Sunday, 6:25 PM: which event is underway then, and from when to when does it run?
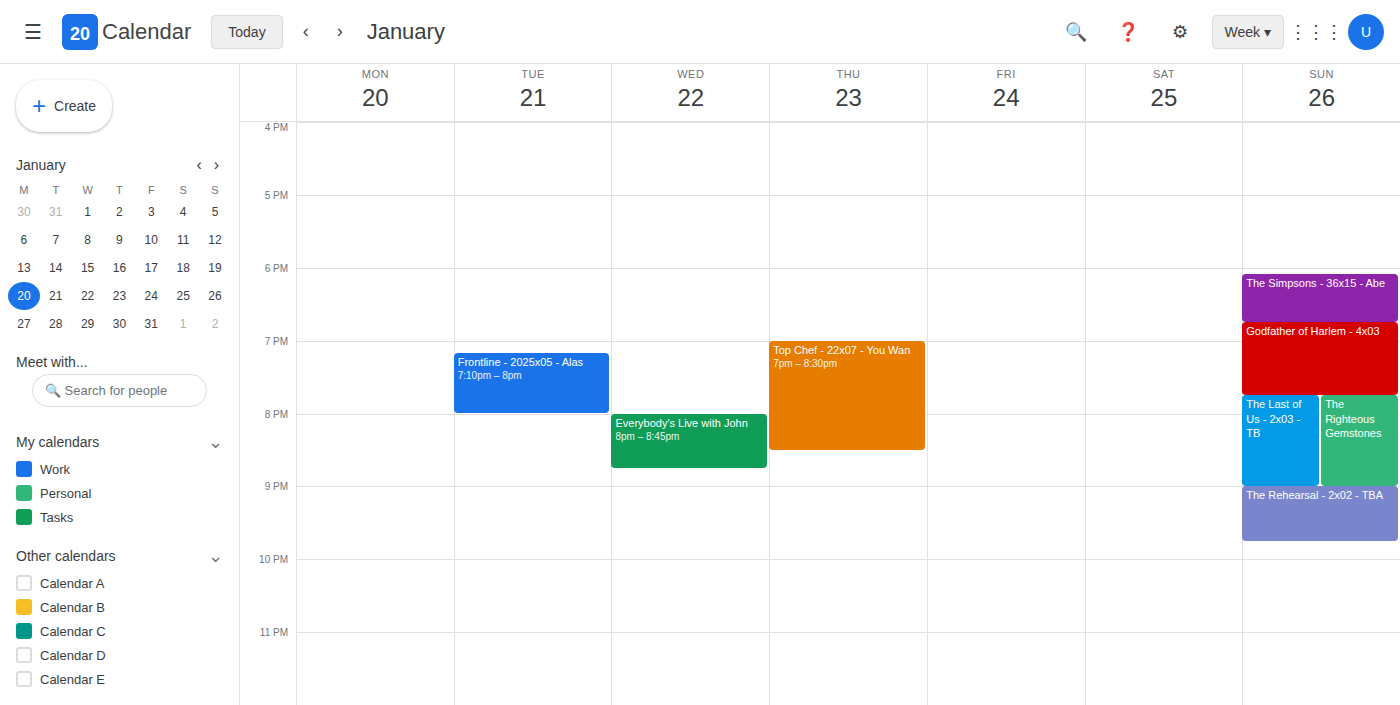
"The Simpsons - 36x15 - Abe", 6:05 PM to 6:45 PM